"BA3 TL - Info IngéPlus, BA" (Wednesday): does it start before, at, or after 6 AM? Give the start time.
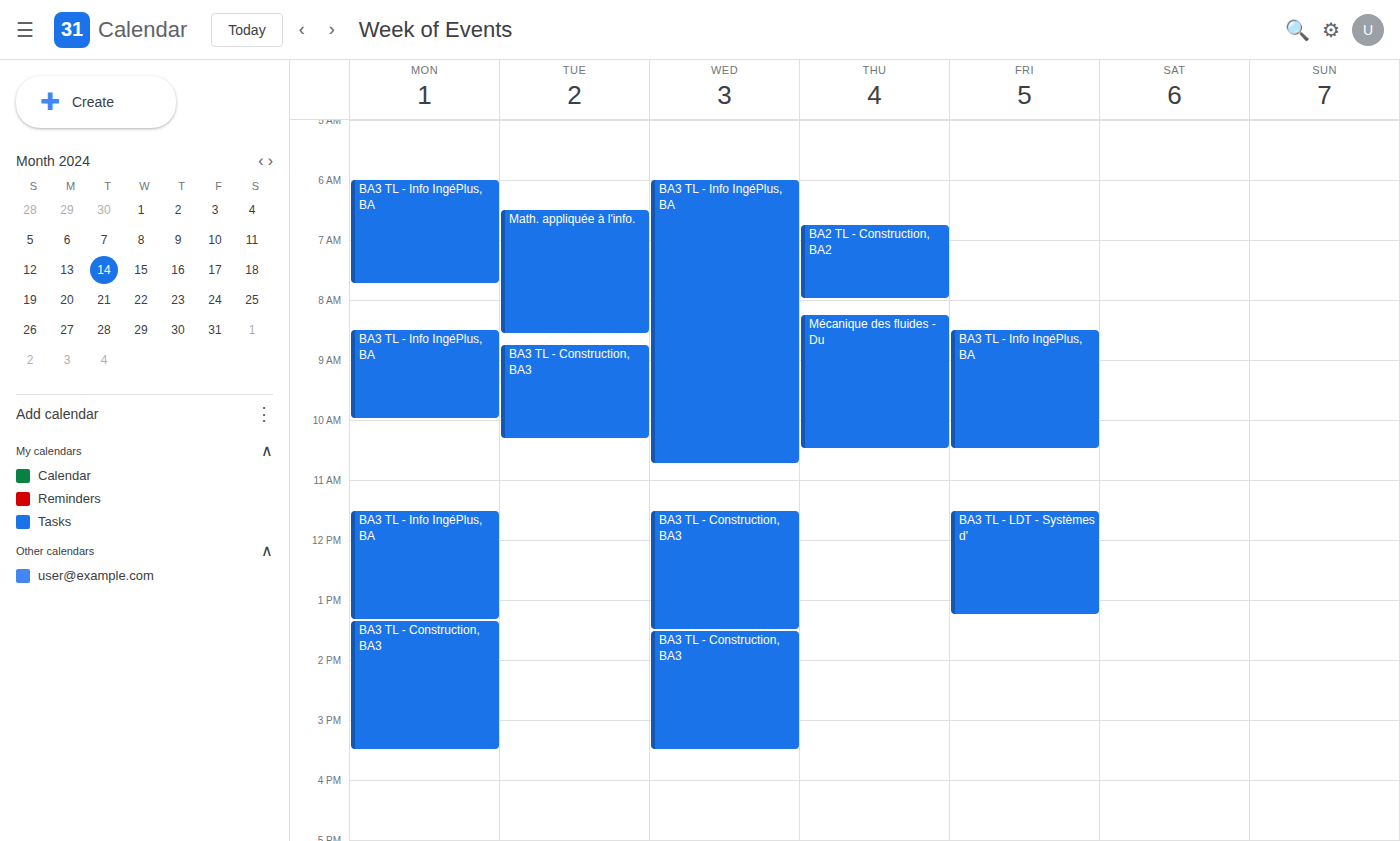
6:00 AM -- exactly at 6 AM, on the 6 AM line.